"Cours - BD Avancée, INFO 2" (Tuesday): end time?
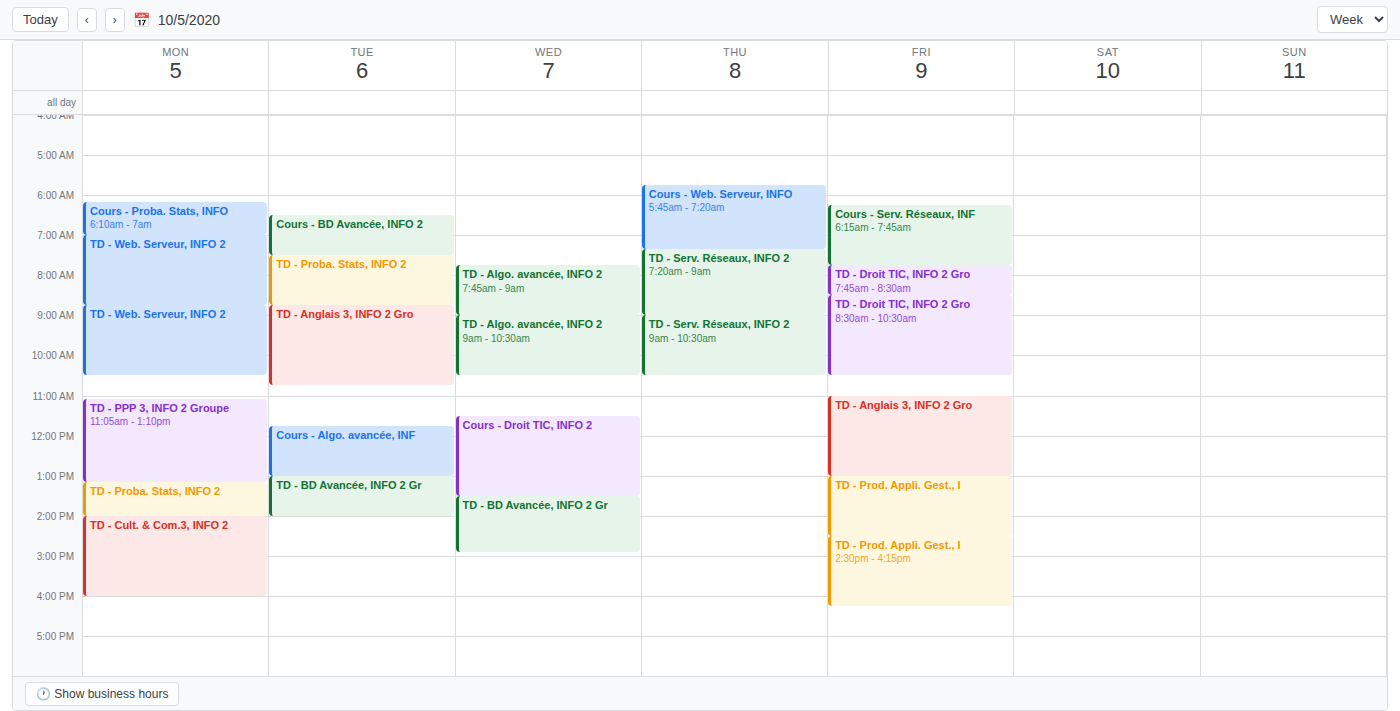
7:30 AM